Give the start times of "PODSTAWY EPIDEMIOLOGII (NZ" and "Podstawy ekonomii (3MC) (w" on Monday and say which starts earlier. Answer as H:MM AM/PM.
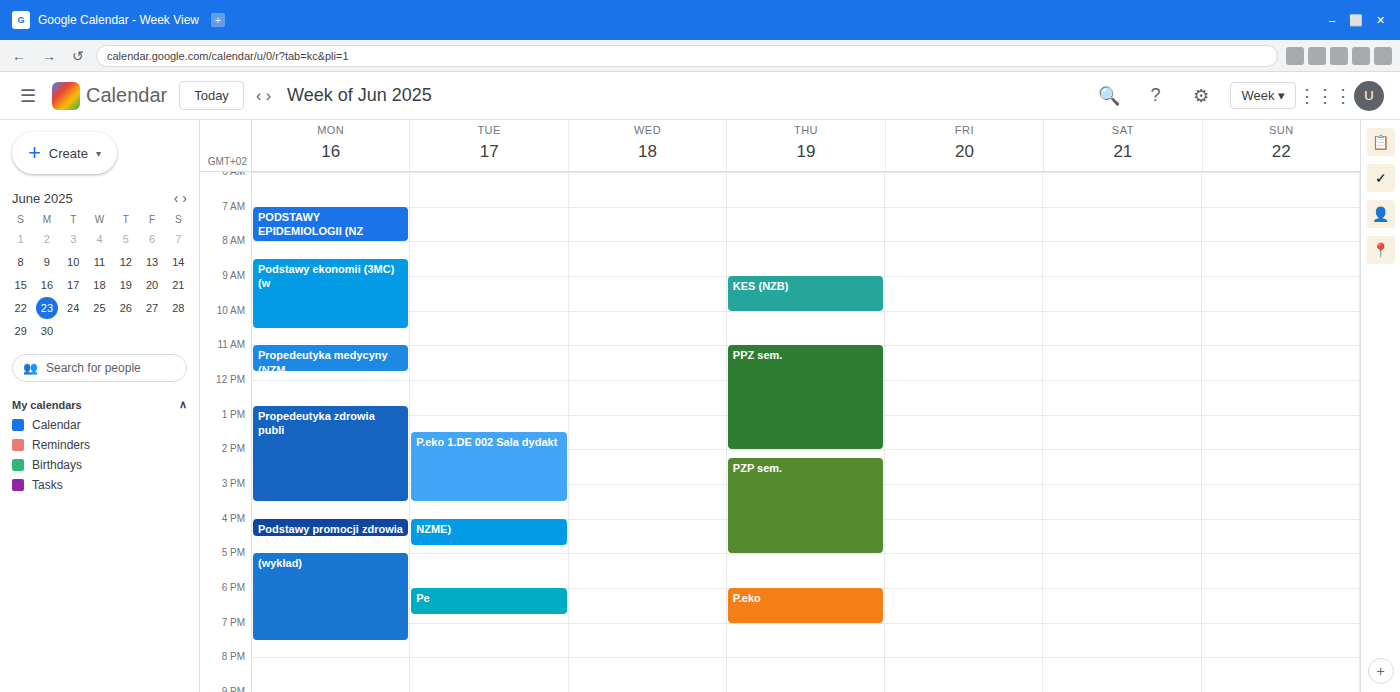
"PODSTAWY EPIDEMIOLOGII (NZ" 7:00 AM; "Podstawy ekonomii (3MC) (w" 8:30 AM.